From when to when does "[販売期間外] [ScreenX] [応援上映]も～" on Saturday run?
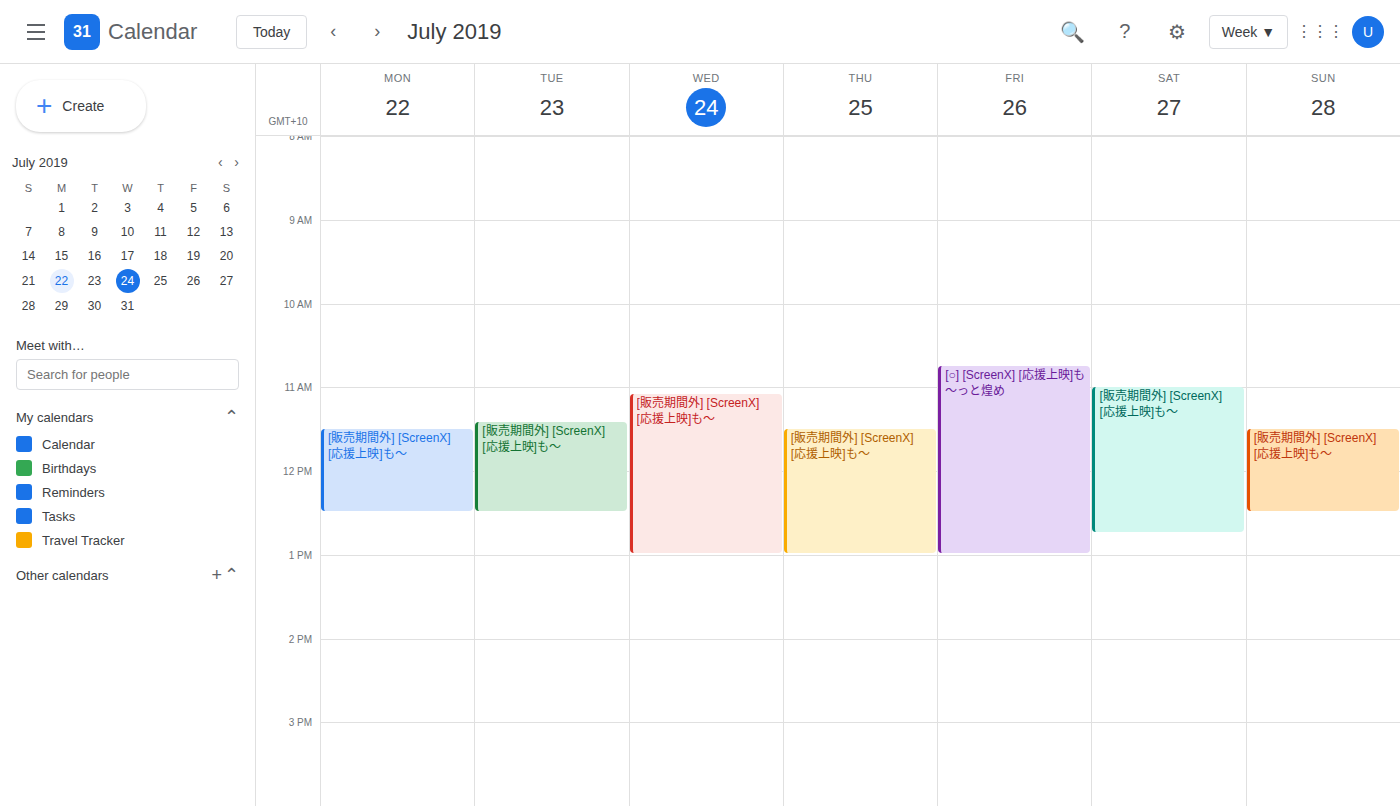
11:00 AM to 12:45 PM